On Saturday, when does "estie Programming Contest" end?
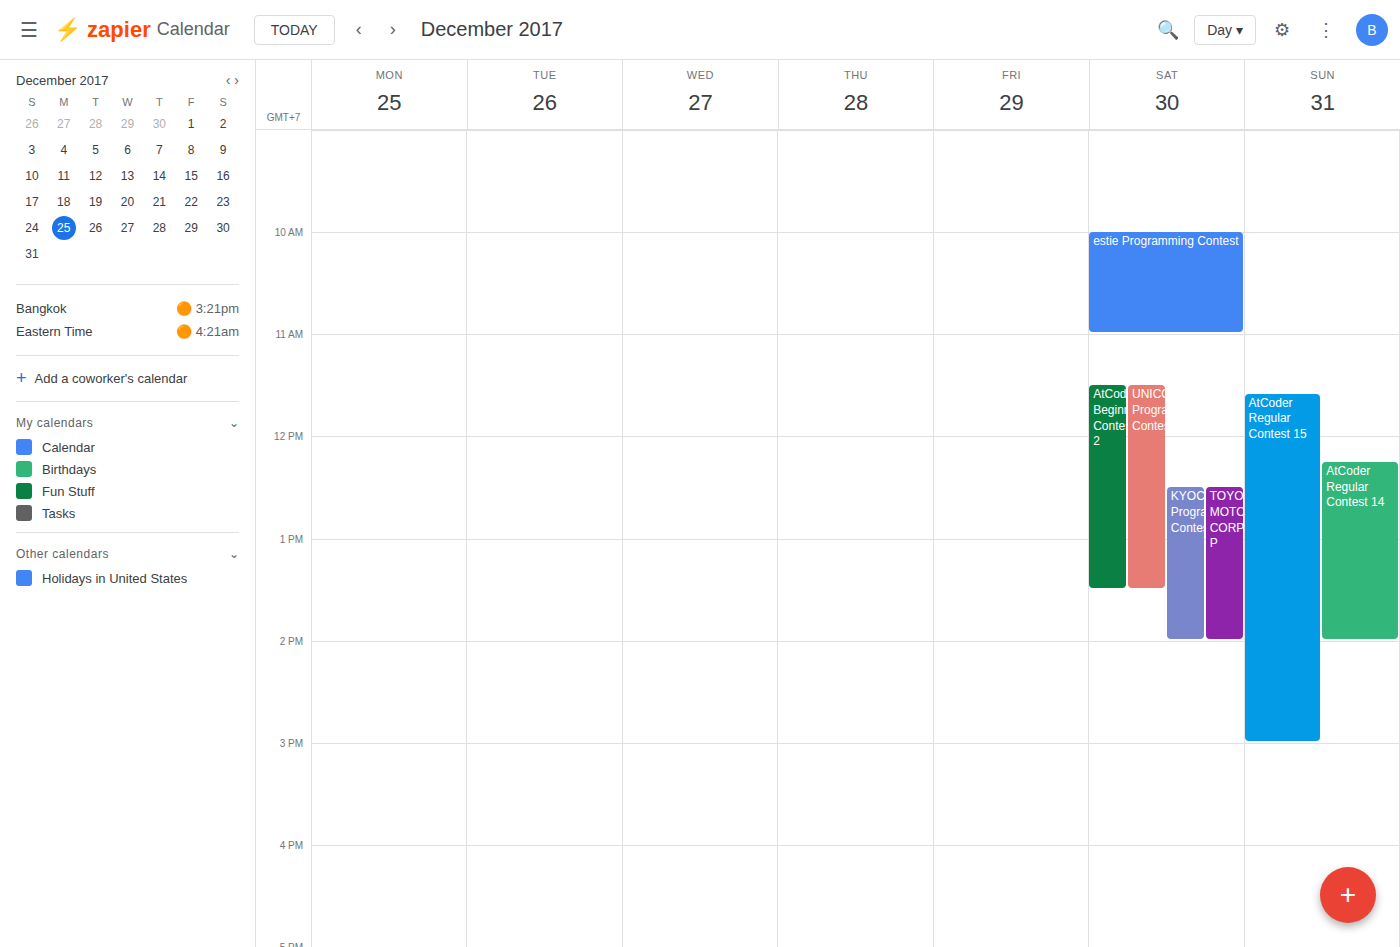
11:00